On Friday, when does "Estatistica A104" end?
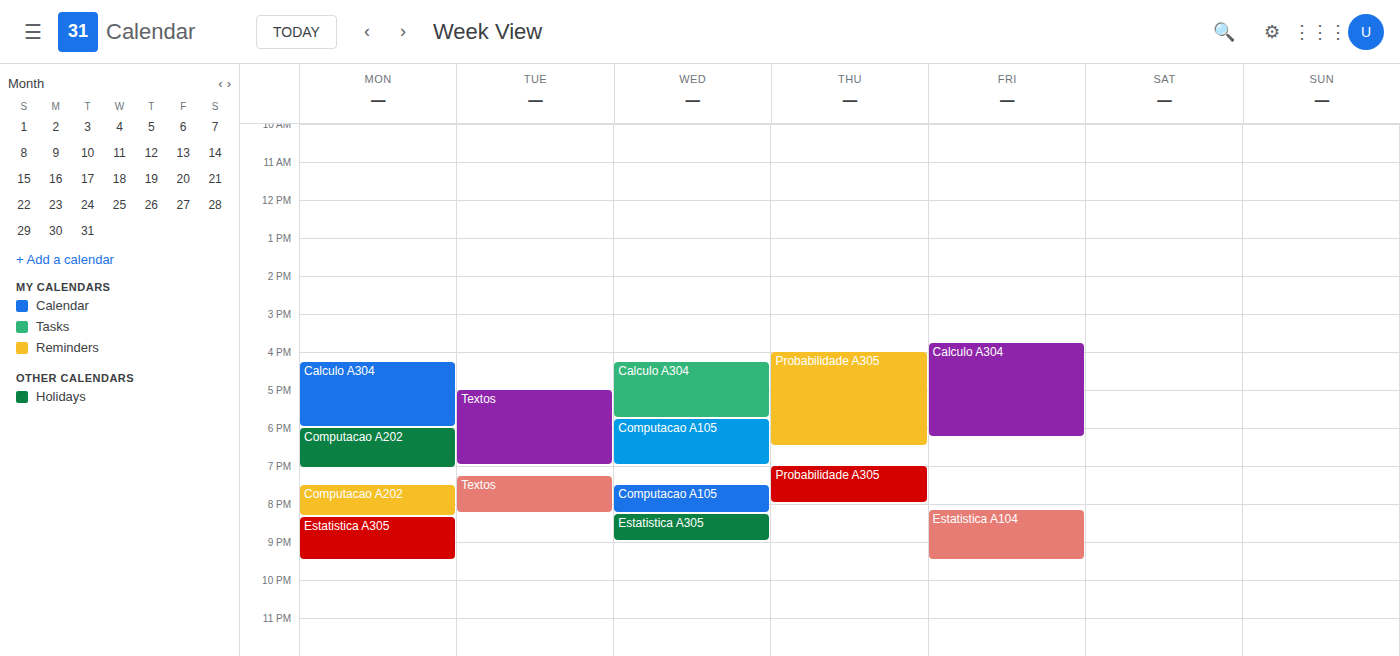
9:30 PM